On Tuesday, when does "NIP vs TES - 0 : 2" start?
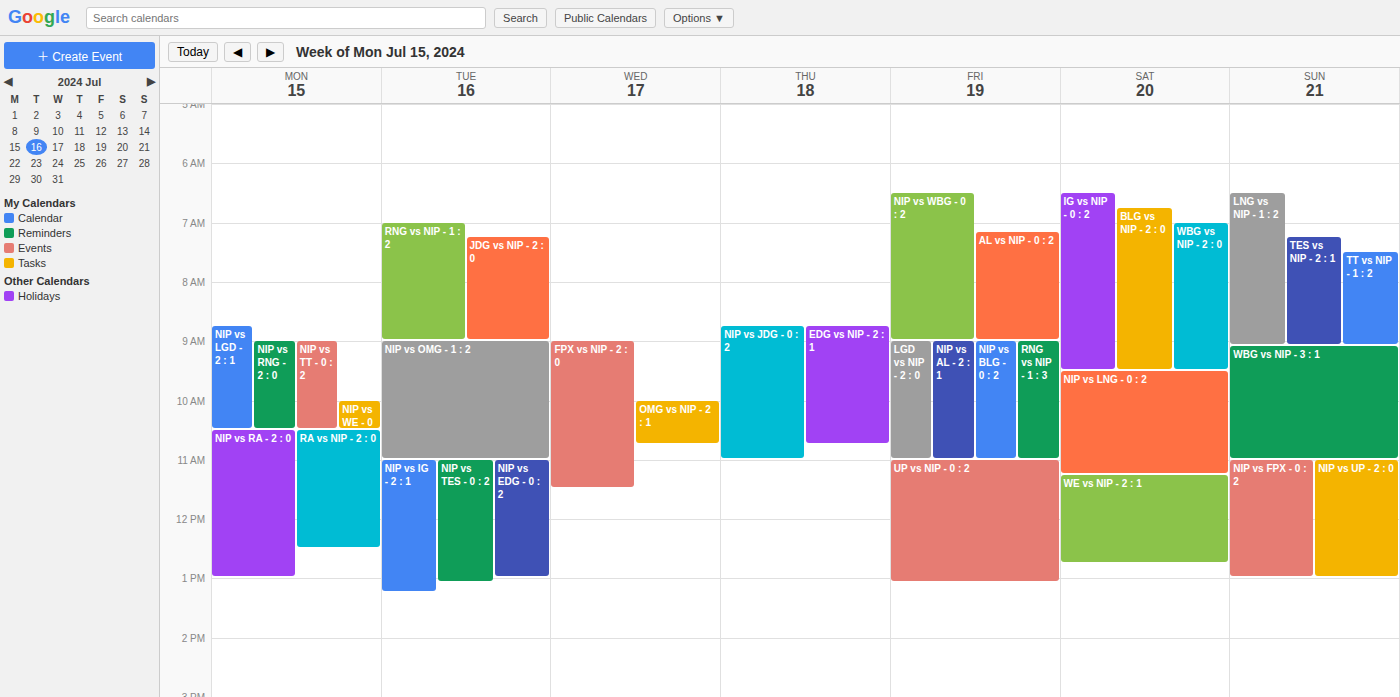
11:00 AM